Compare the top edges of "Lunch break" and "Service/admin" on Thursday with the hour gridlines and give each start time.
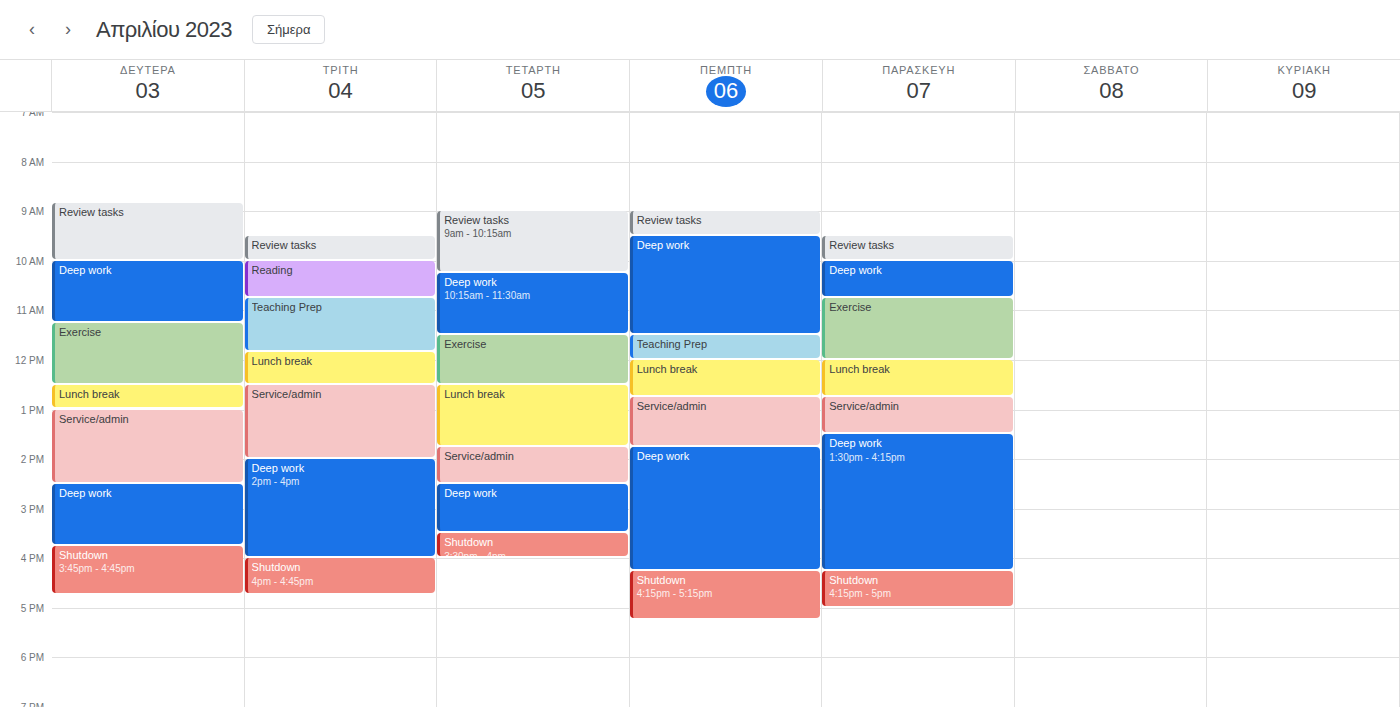
"Lunch break": 12:00 PM, exactly on the 12 PM line. "Service/admin": 12:45 PM, neither: three quarters of the way from the 12 PM line to the 1 PM line.